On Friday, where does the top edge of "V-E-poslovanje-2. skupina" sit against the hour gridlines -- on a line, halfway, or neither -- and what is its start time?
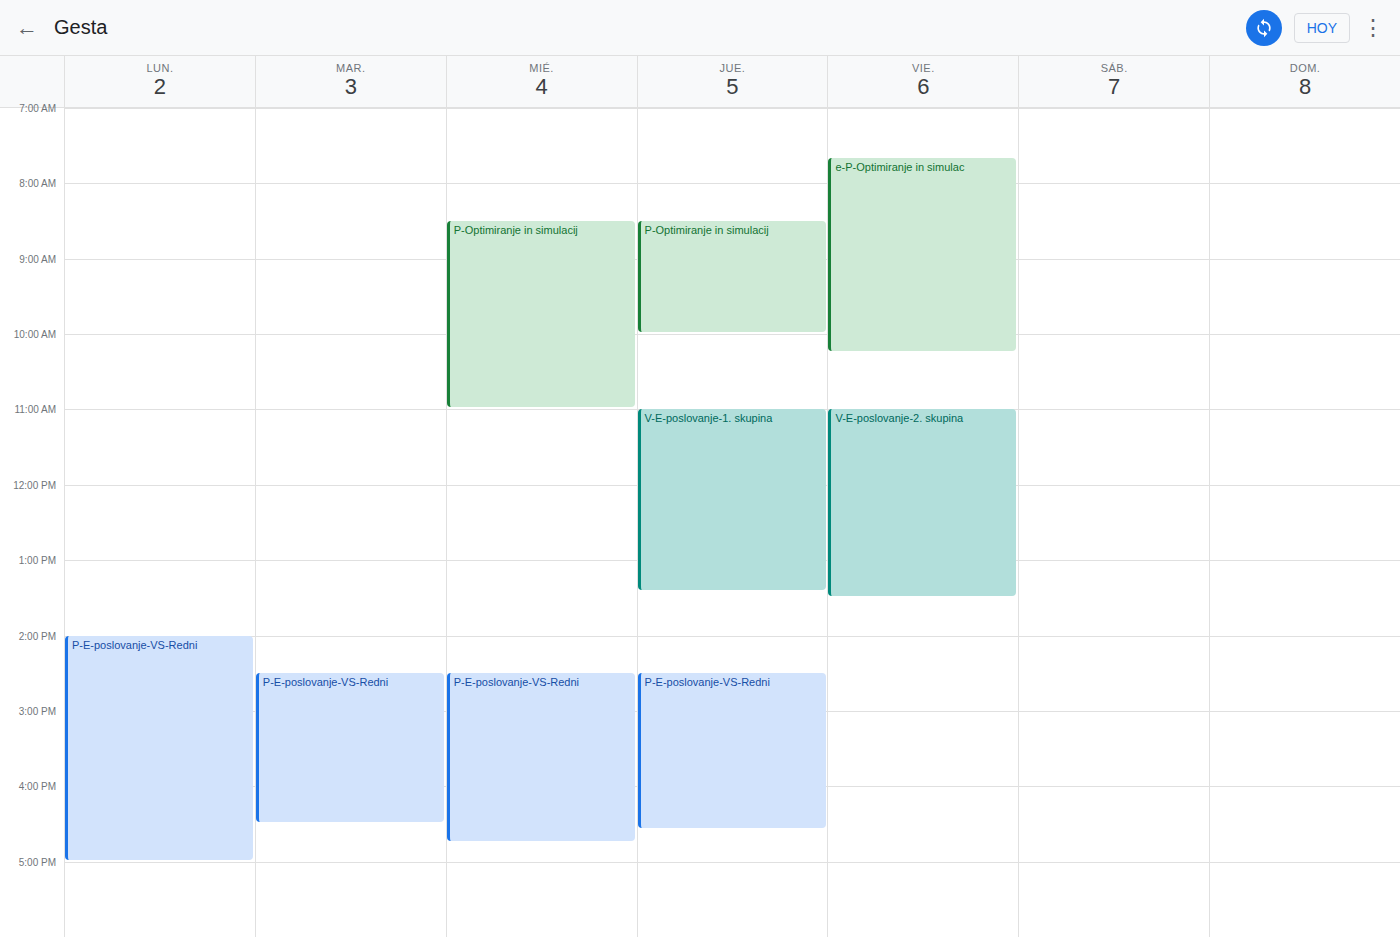
11:00 AM -- exactly on the 11 AM line.